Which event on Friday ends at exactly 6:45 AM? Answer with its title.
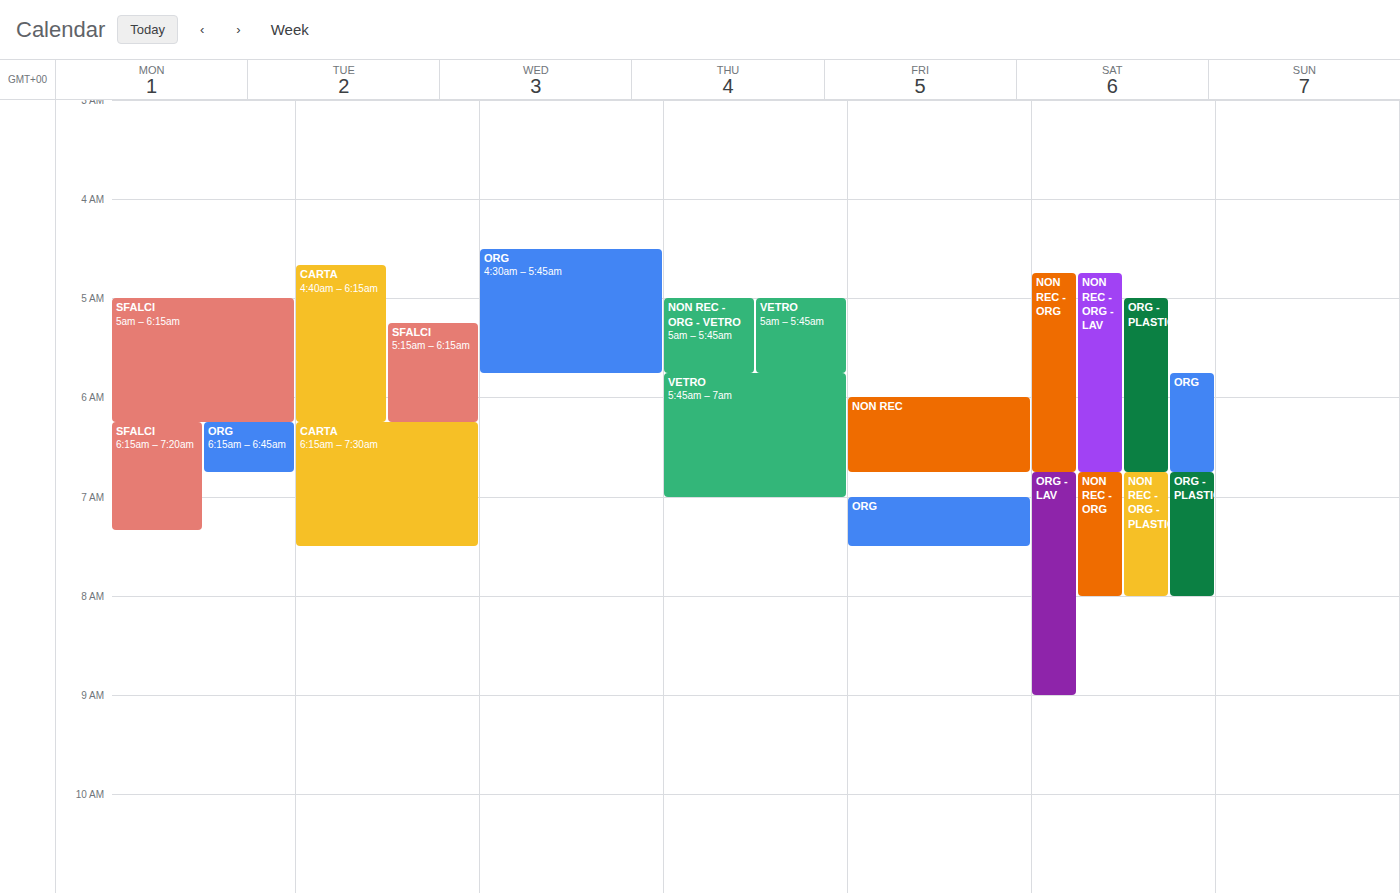
"NON REC"